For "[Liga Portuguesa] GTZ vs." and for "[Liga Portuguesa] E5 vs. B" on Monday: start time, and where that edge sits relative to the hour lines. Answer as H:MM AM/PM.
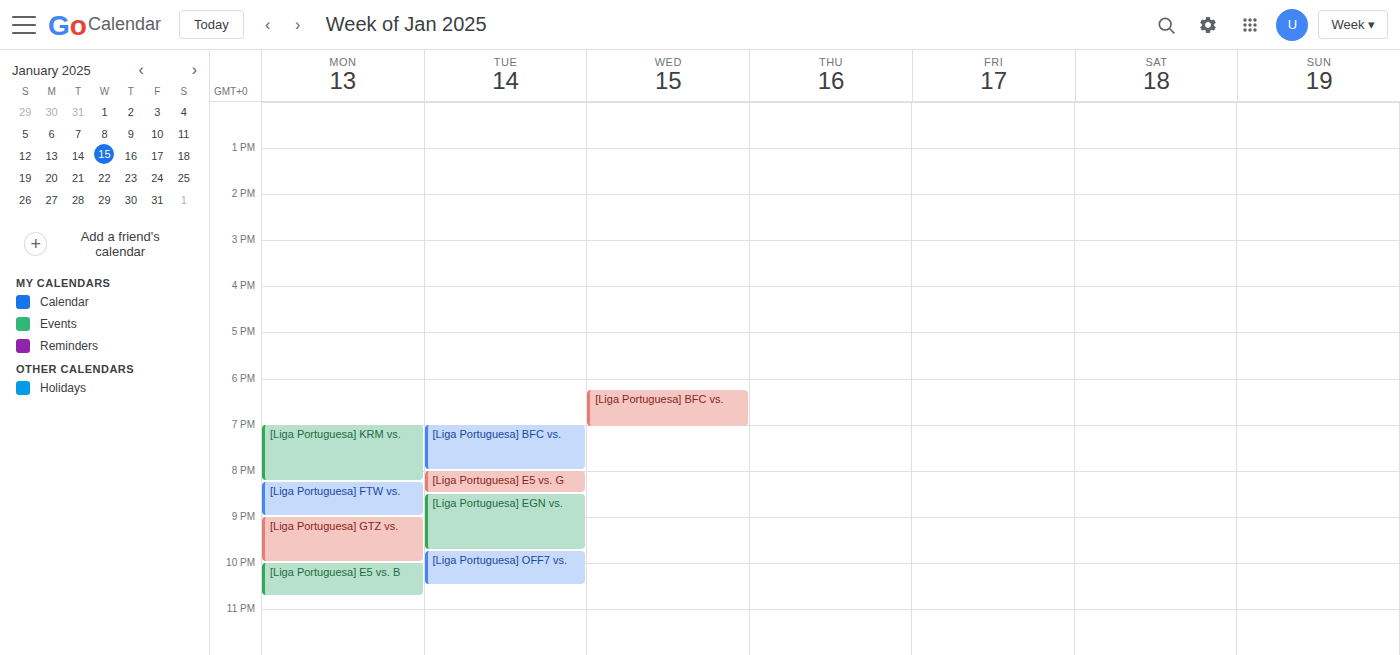
"[Liga Portuguesa] GTZ vs.": 9:00 PM, exactly on the 9 PM line. "[Liga Portuguesa] E5 vs. B": 10:00 PM, exactly on the 10 PM line.